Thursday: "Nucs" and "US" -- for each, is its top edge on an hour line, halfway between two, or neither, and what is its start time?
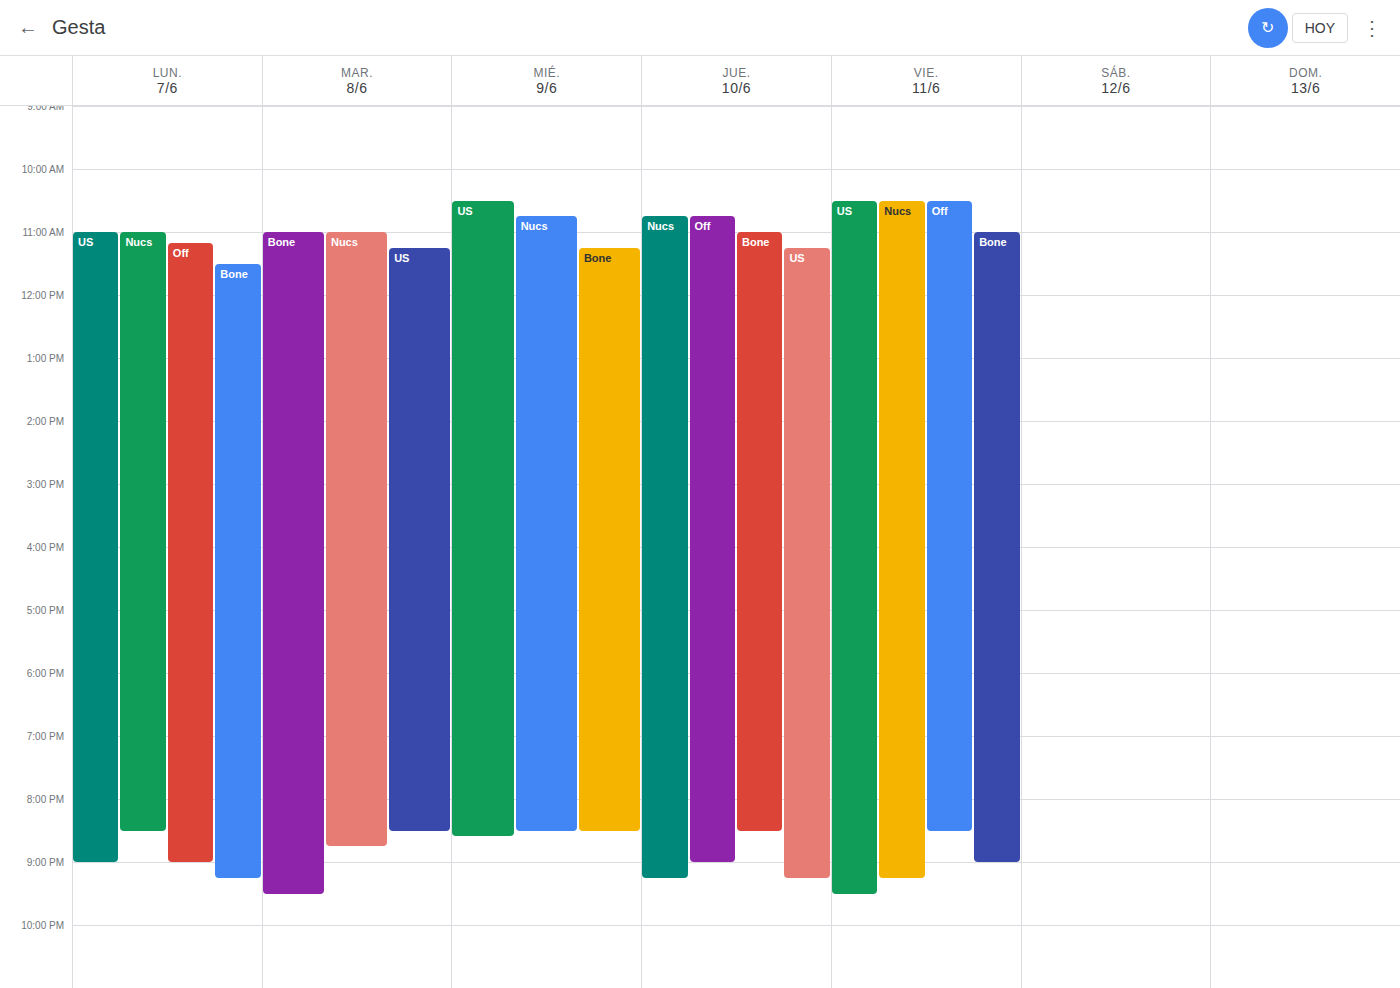
"Nucs": 10:45 AM, neither: three quarters of the way from the 10 AM line to the 11 AM line. "US": 11:15 AM, neither: a quarter of the way from the 11 AM line to the 12 PM line.